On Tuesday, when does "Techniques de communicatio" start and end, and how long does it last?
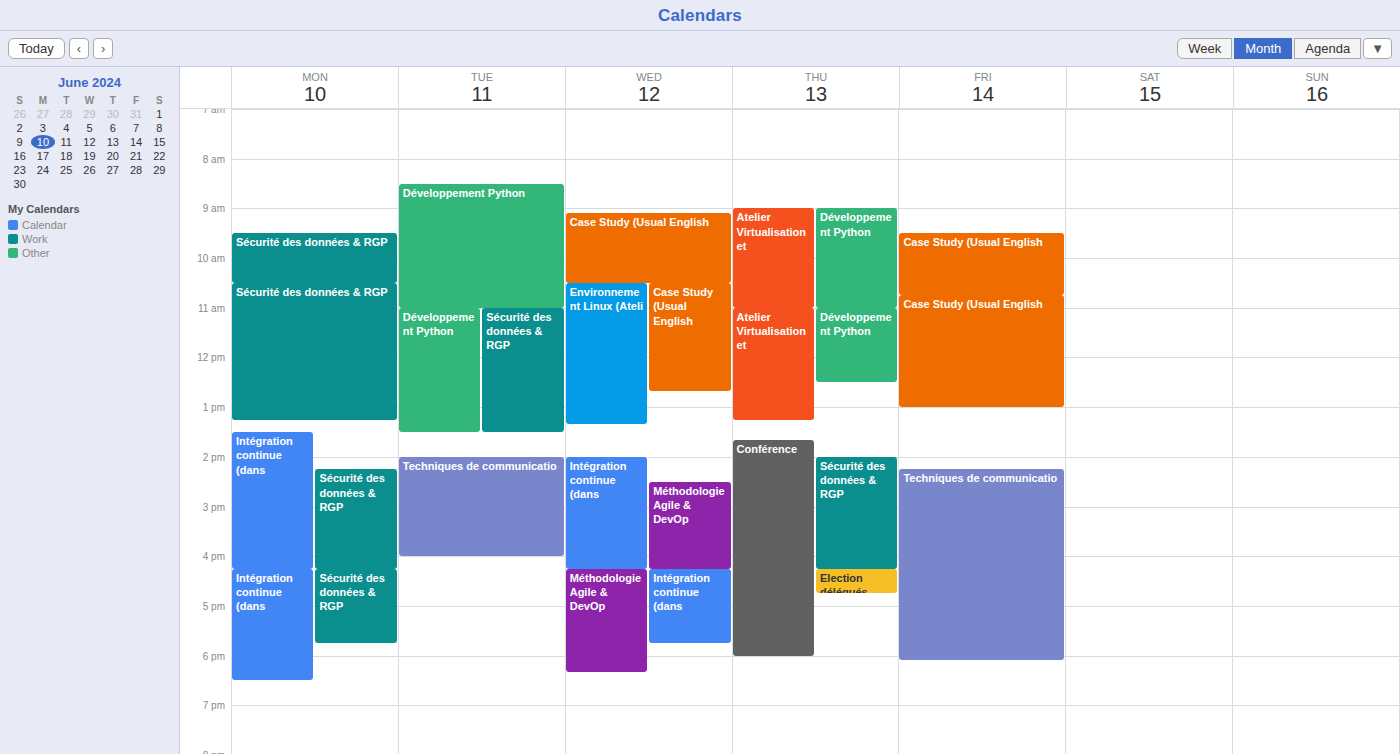
14:00 to 16:00, 2 hours